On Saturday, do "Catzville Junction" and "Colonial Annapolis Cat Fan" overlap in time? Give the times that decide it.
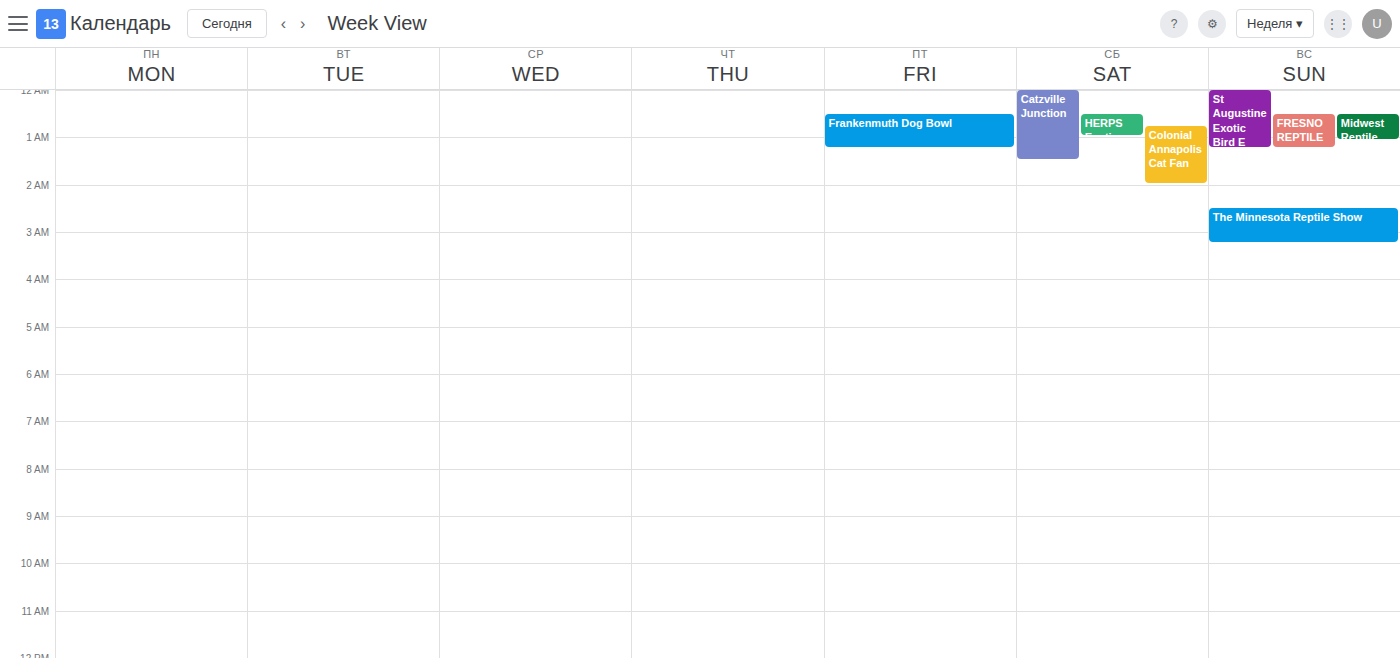
"Colonial Annapolis Cat Fan" starts at 12:45 AM, before "Catzville Junction" ends at 1:30 AM -- they overlap.